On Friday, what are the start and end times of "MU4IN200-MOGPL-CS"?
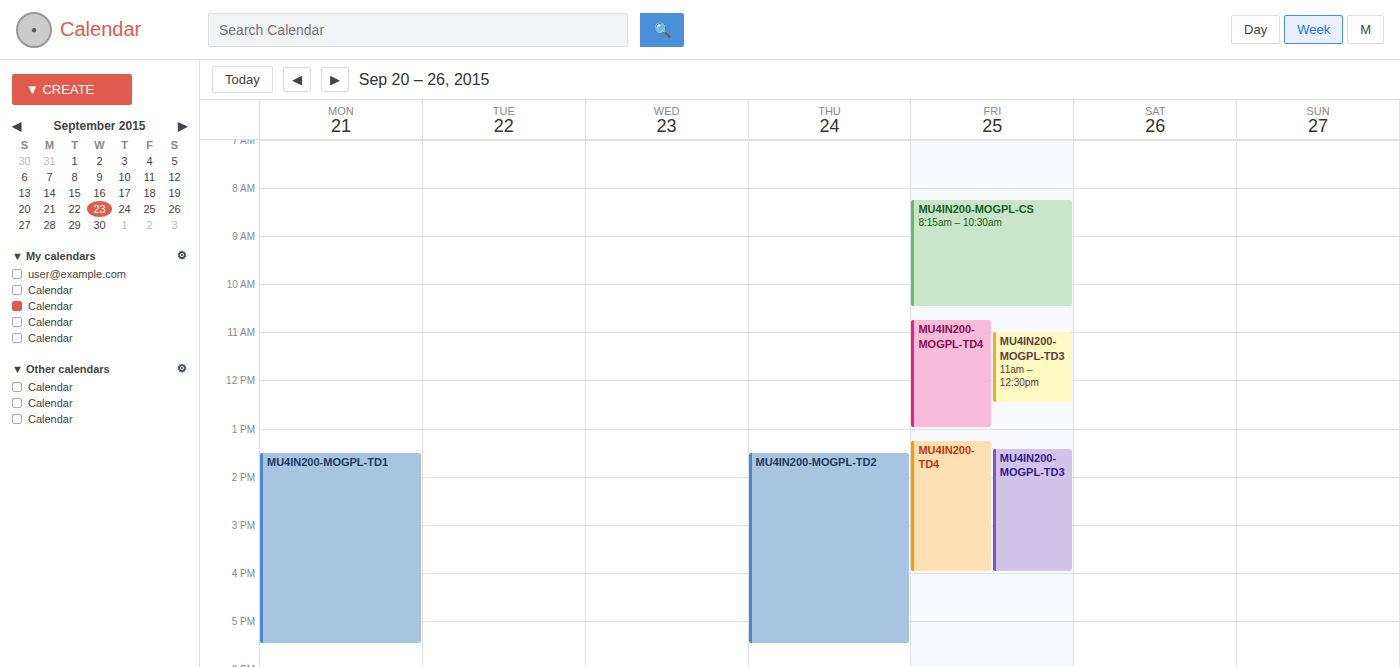
8:15 AM to 10:30 AM